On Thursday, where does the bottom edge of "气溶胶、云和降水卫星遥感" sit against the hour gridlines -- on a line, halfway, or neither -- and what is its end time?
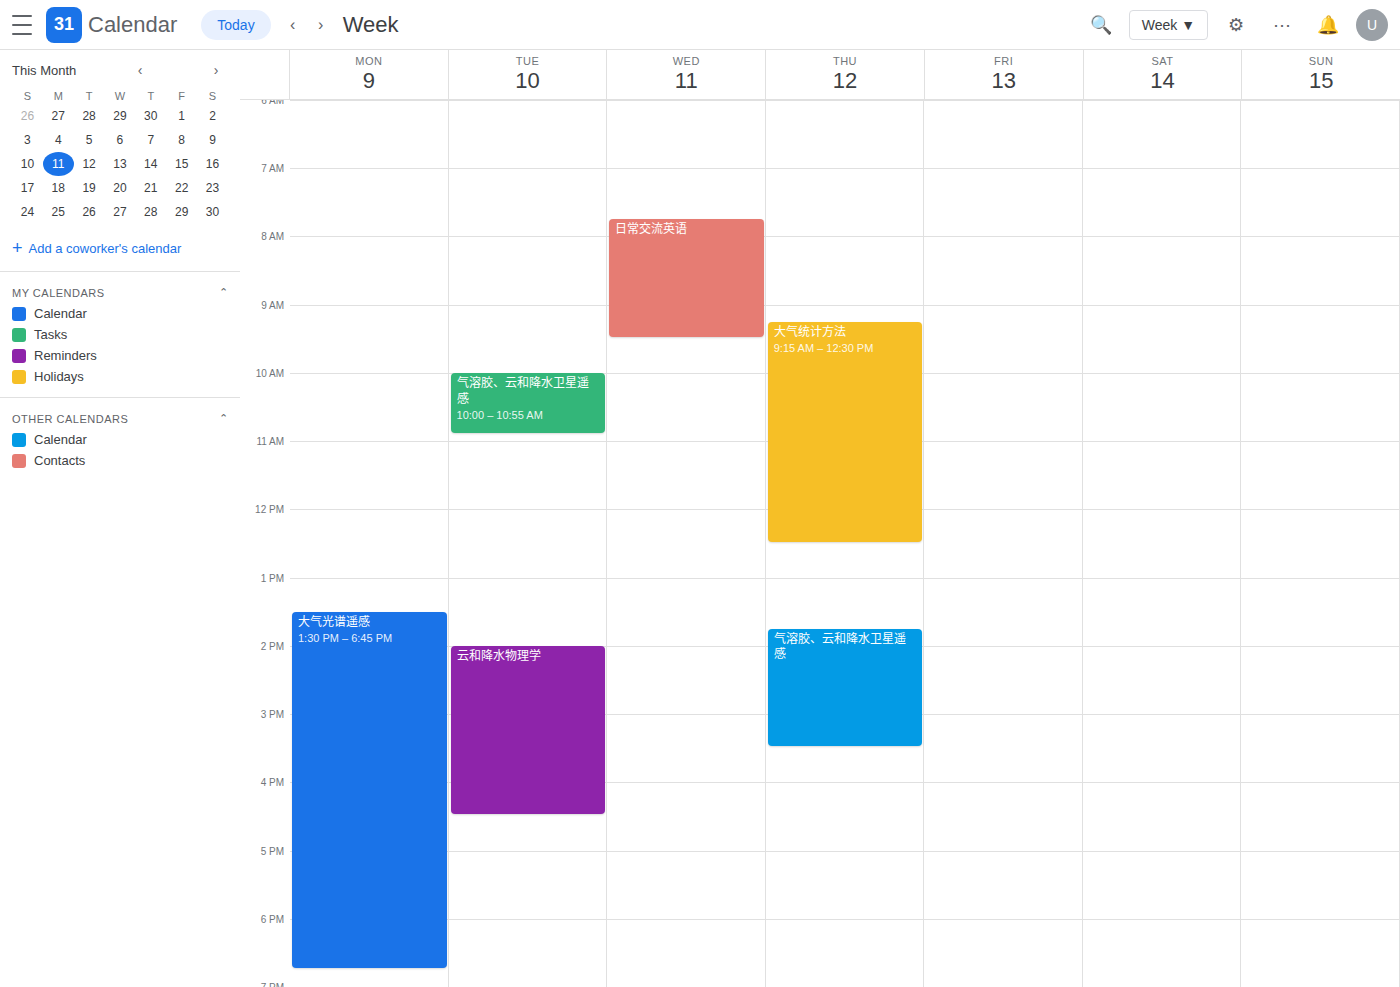
3:30 PM -- halfway between the 3 PM and 4 PM lines.